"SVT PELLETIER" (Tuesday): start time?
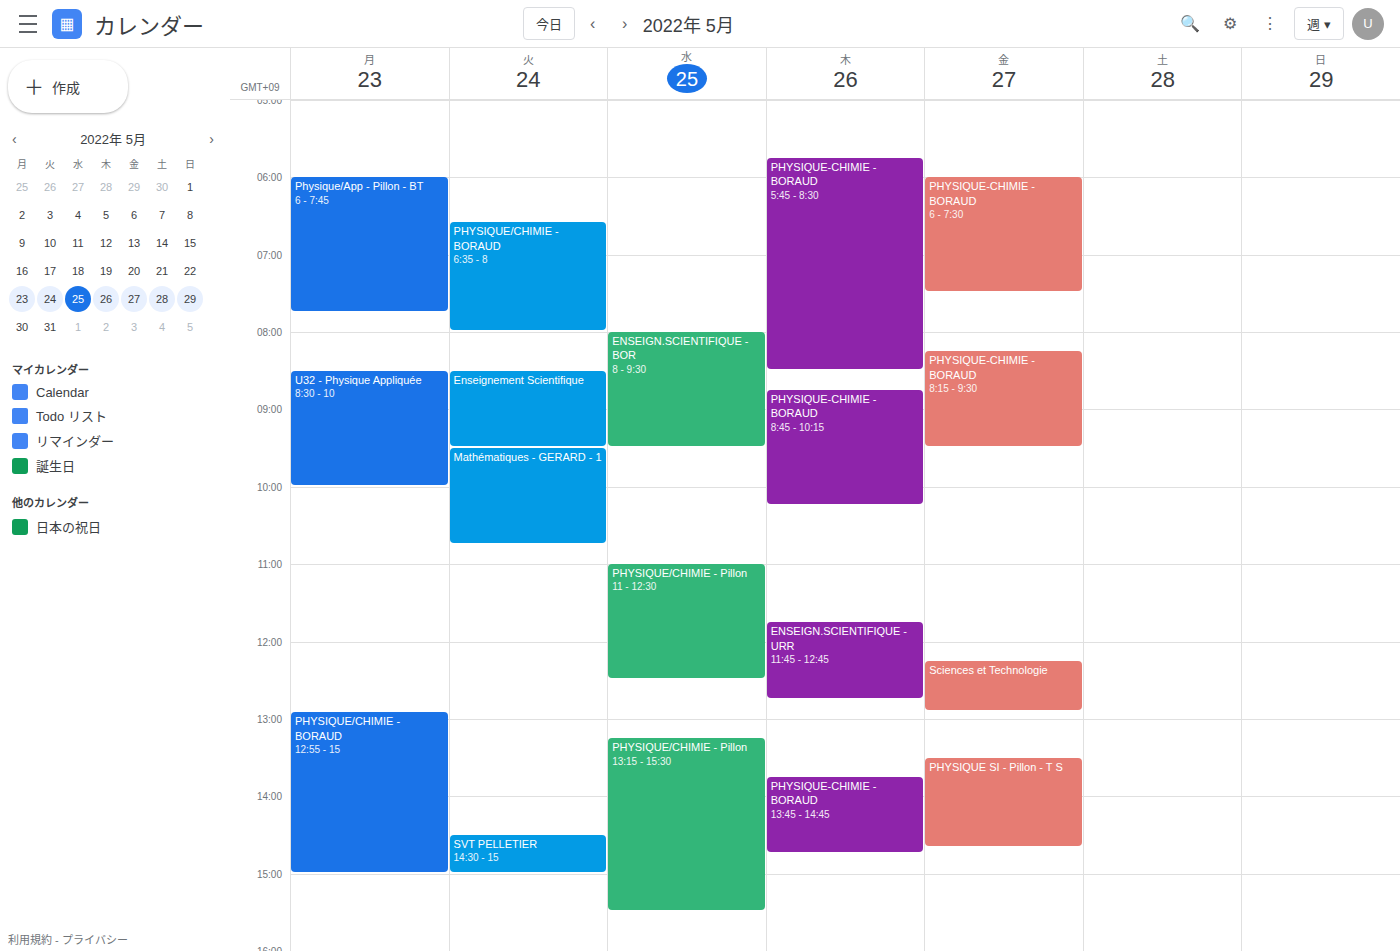
2:30 PM